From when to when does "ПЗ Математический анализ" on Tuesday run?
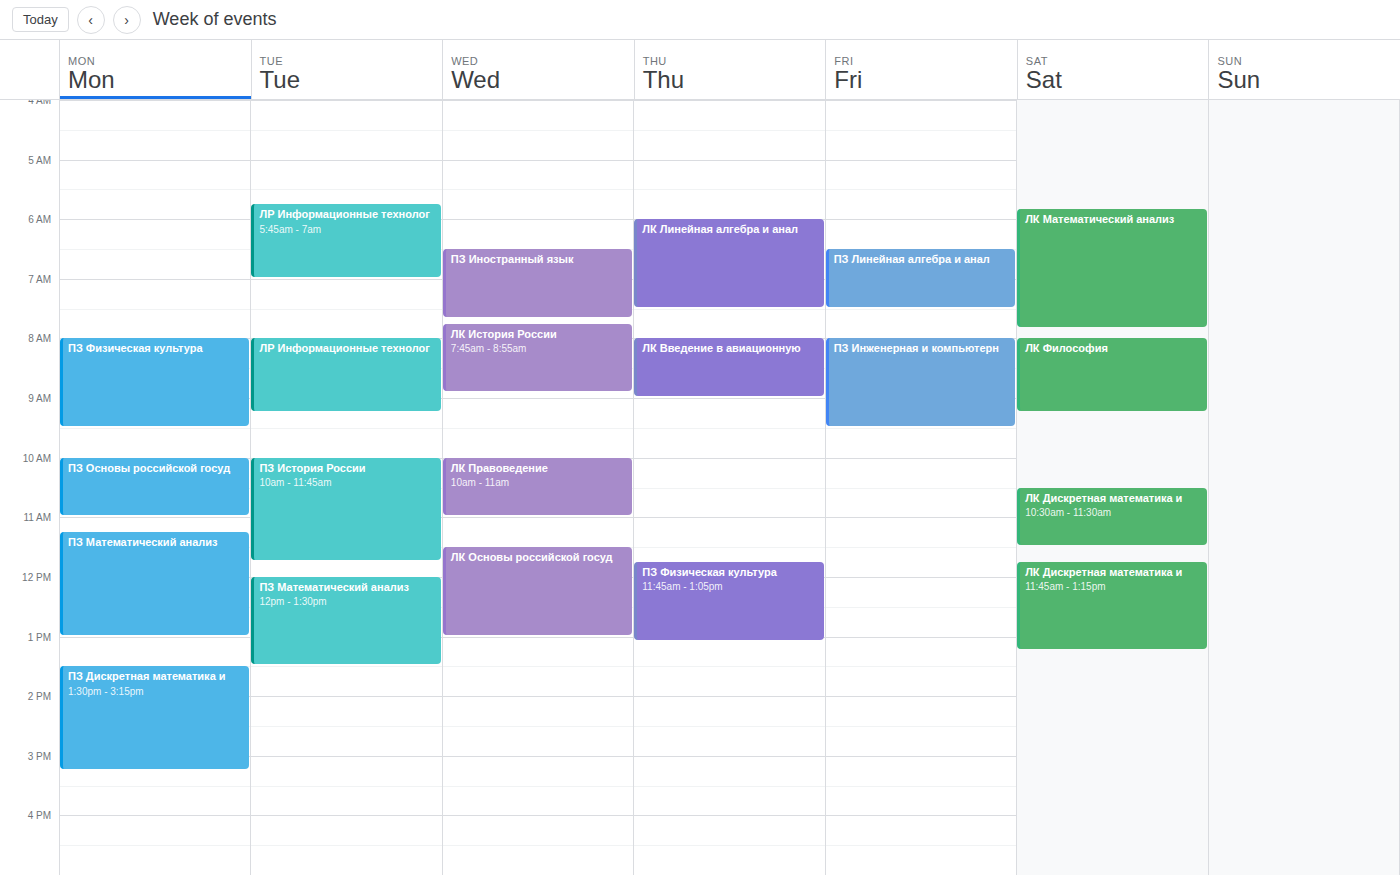
12:00 PM to 1:30 PM